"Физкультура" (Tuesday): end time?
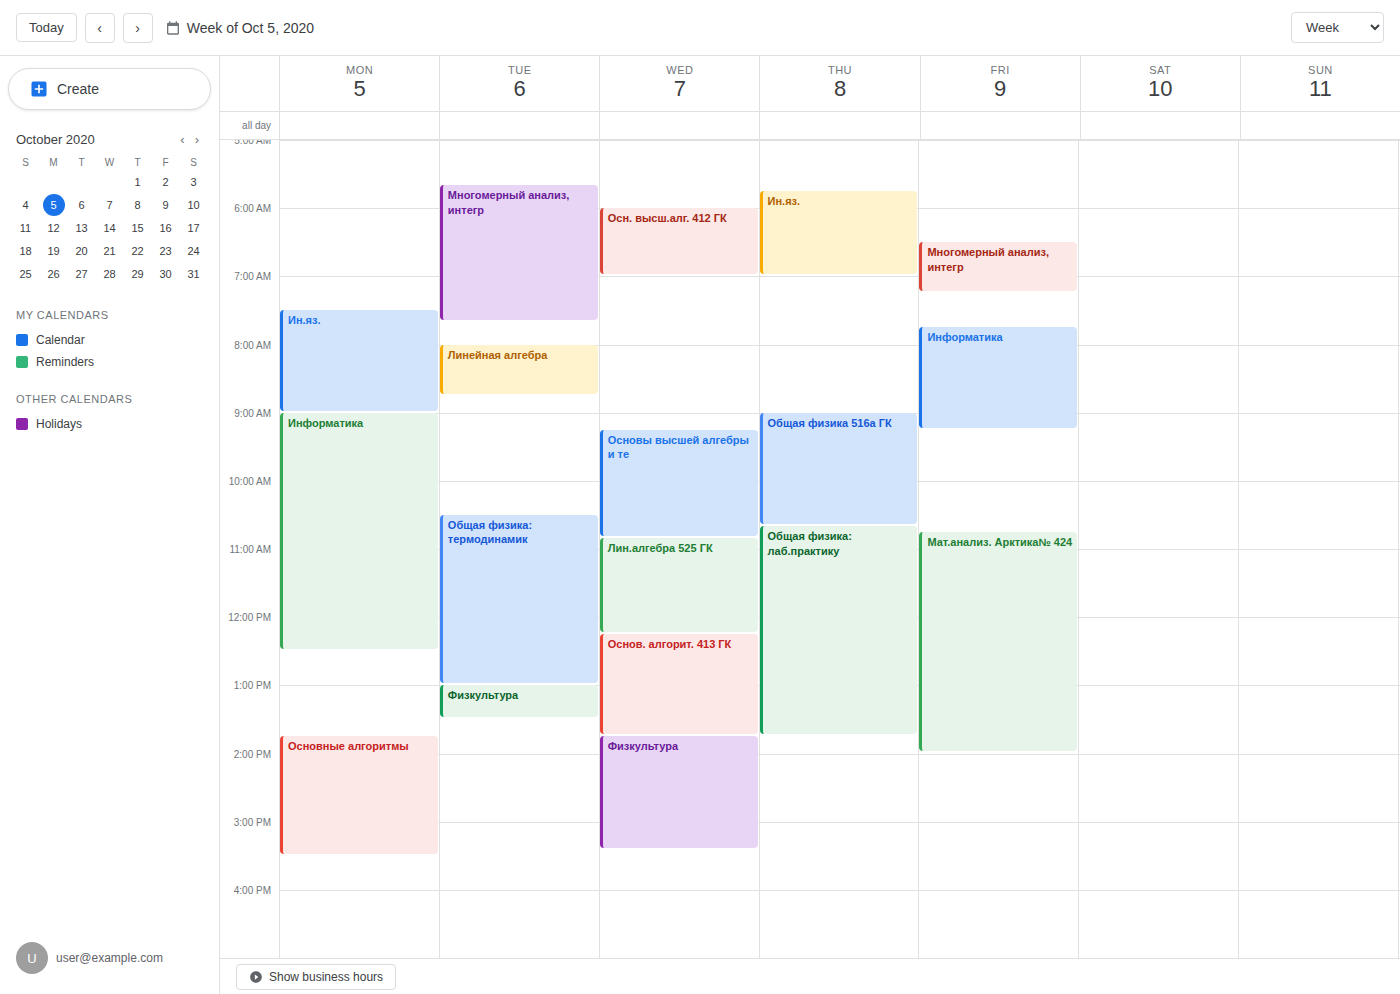
1:30 PM